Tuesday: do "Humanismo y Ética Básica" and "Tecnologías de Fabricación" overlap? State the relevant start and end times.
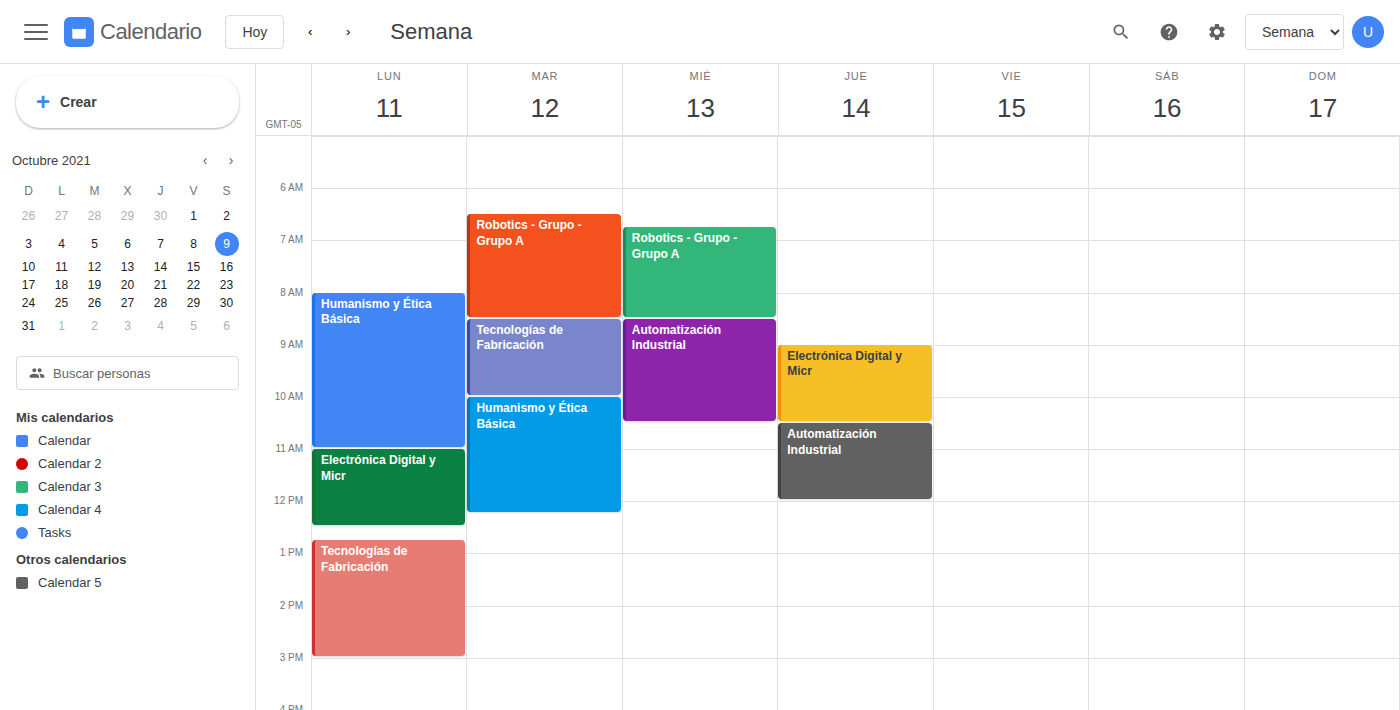
"Tecnologías de Fabricación" ends at 10:00, exactly when "Humanismo y Ética Básica" starts -- they touch but do not overlap.